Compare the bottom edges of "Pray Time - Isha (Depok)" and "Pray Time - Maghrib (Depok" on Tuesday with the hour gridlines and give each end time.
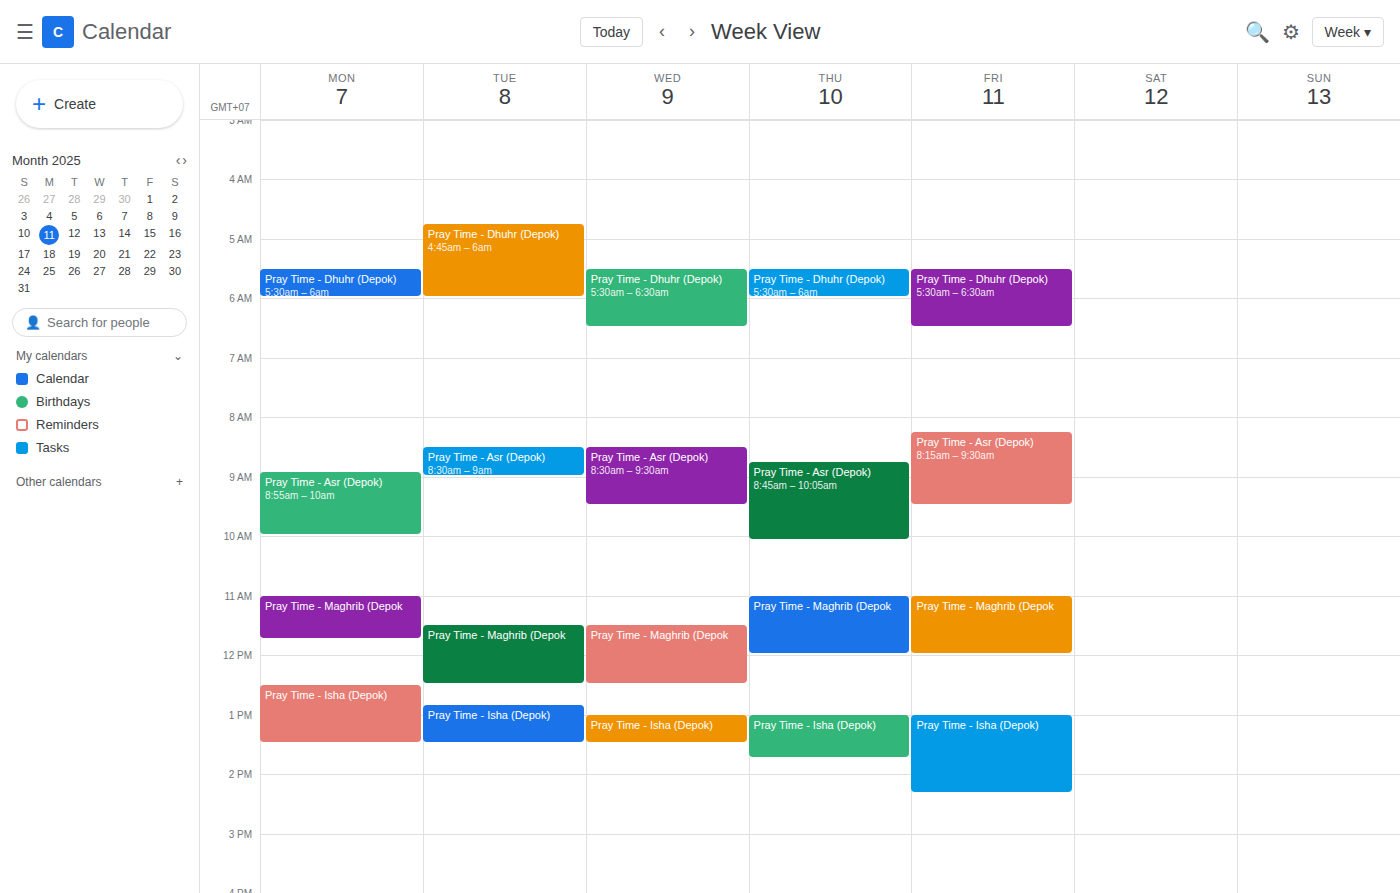
"Pray Time - Isha (Depok)": 1:30 PM, halfway between the 1 PM and 2 PM lines. "Pray Time - Maghrib (Depok": 12:30 PM, halfway between the 12 PM and 1 PM lines.